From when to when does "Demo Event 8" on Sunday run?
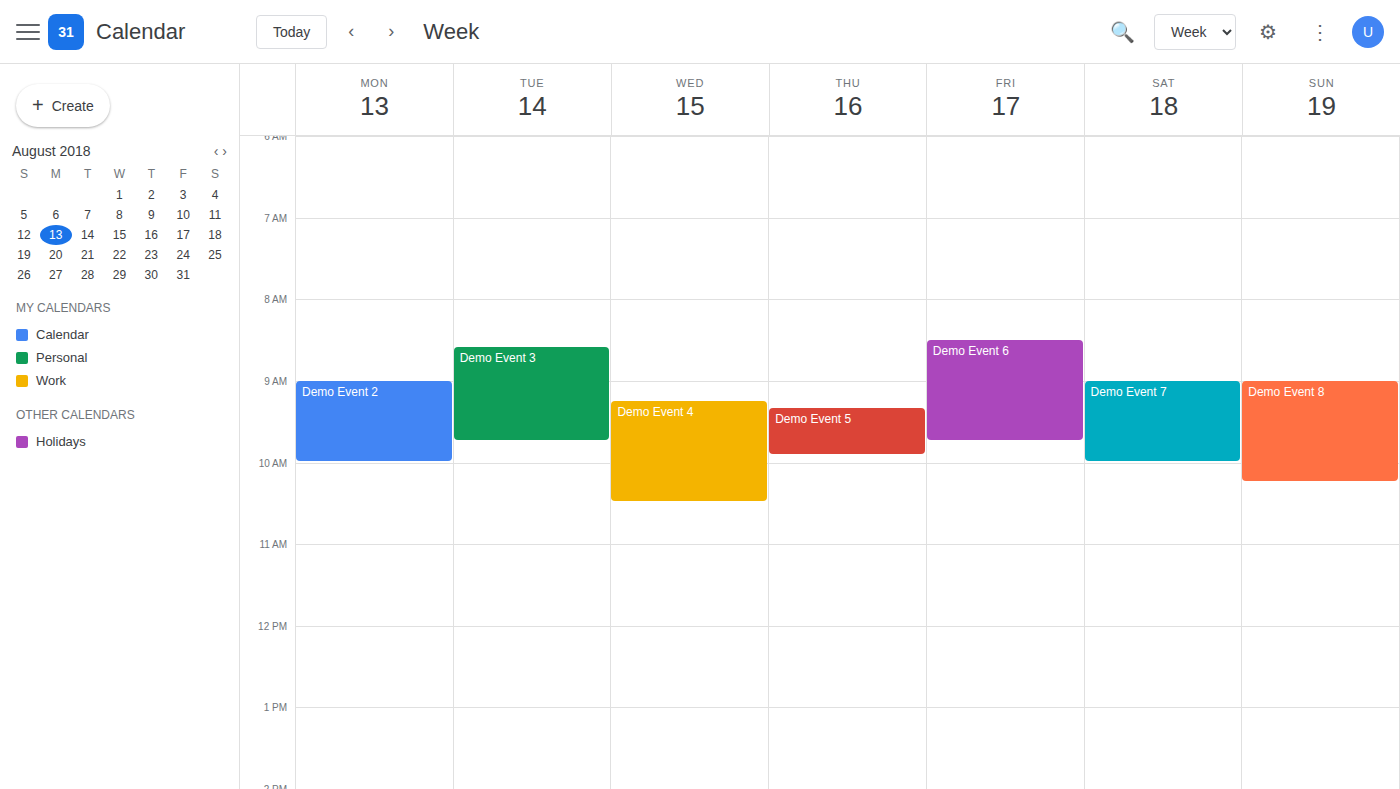
9:00 AM to 10:15 AM